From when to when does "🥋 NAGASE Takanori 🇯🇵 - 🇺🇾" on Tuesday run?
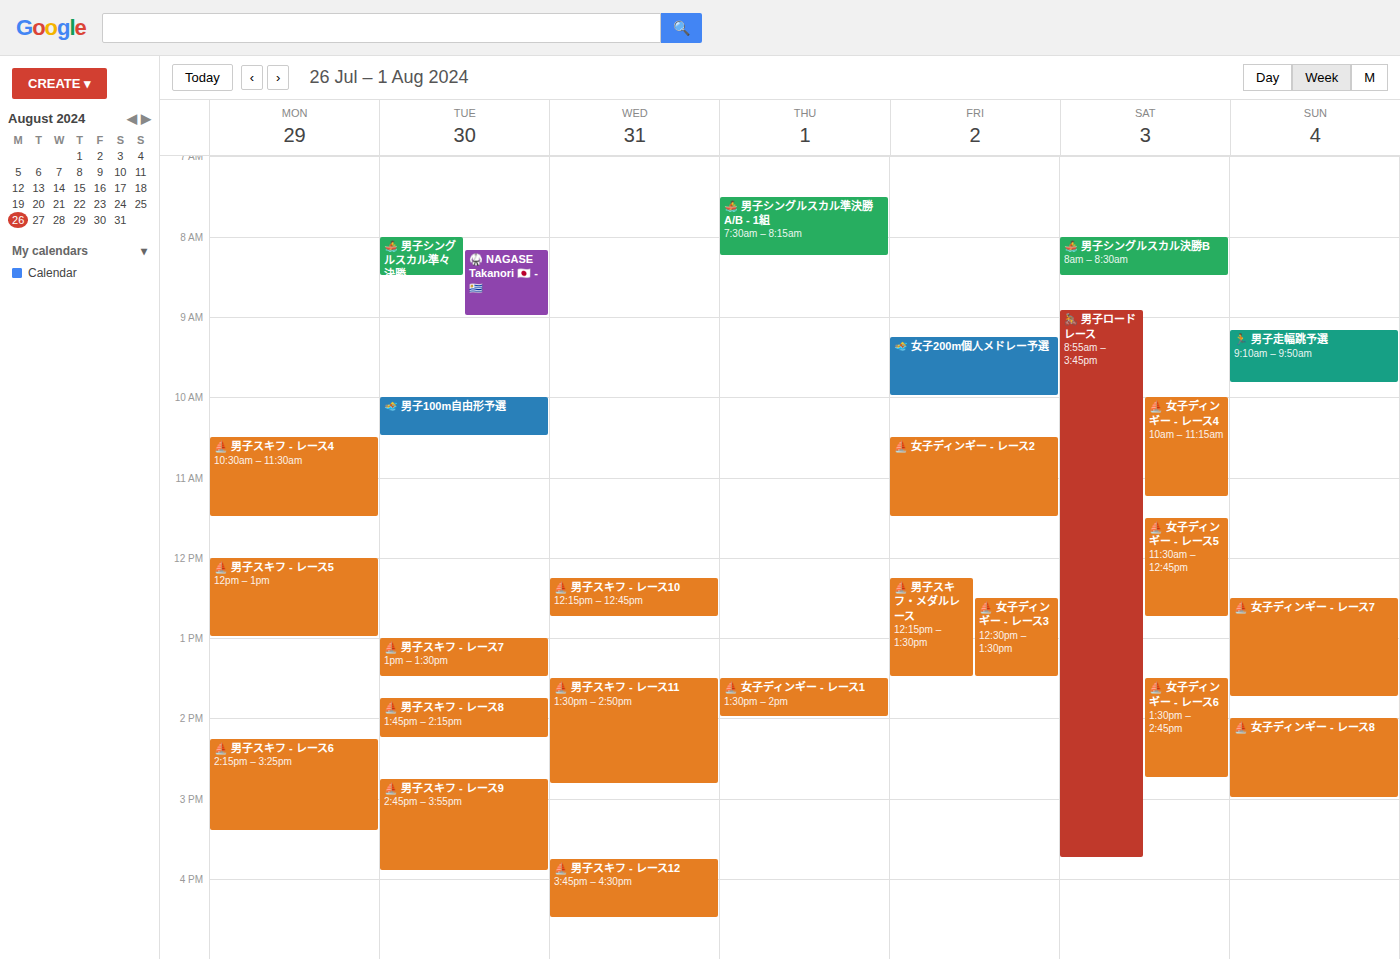
8:10 AM to 9:00 AM